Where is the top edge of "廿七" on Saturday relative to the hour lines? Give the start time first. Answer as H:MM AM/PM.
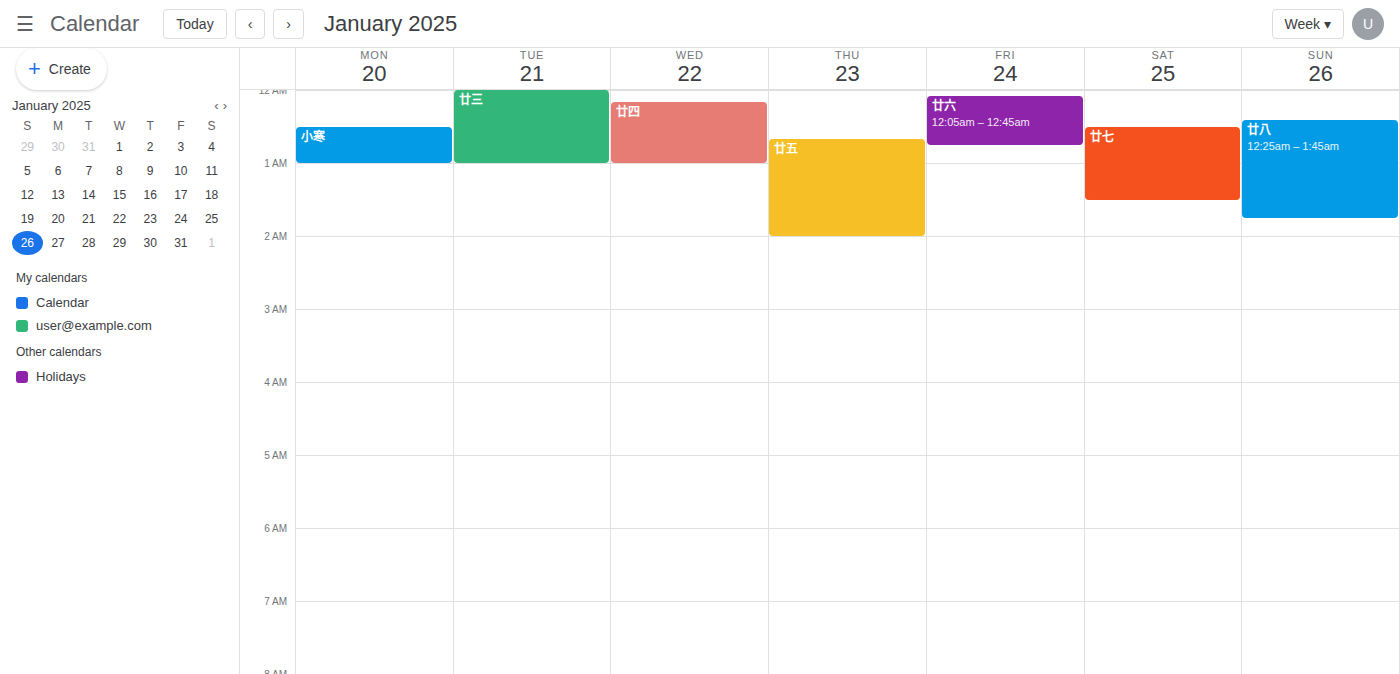
12:30 AM -- halfway between the 12 AM and 1 AM lines.